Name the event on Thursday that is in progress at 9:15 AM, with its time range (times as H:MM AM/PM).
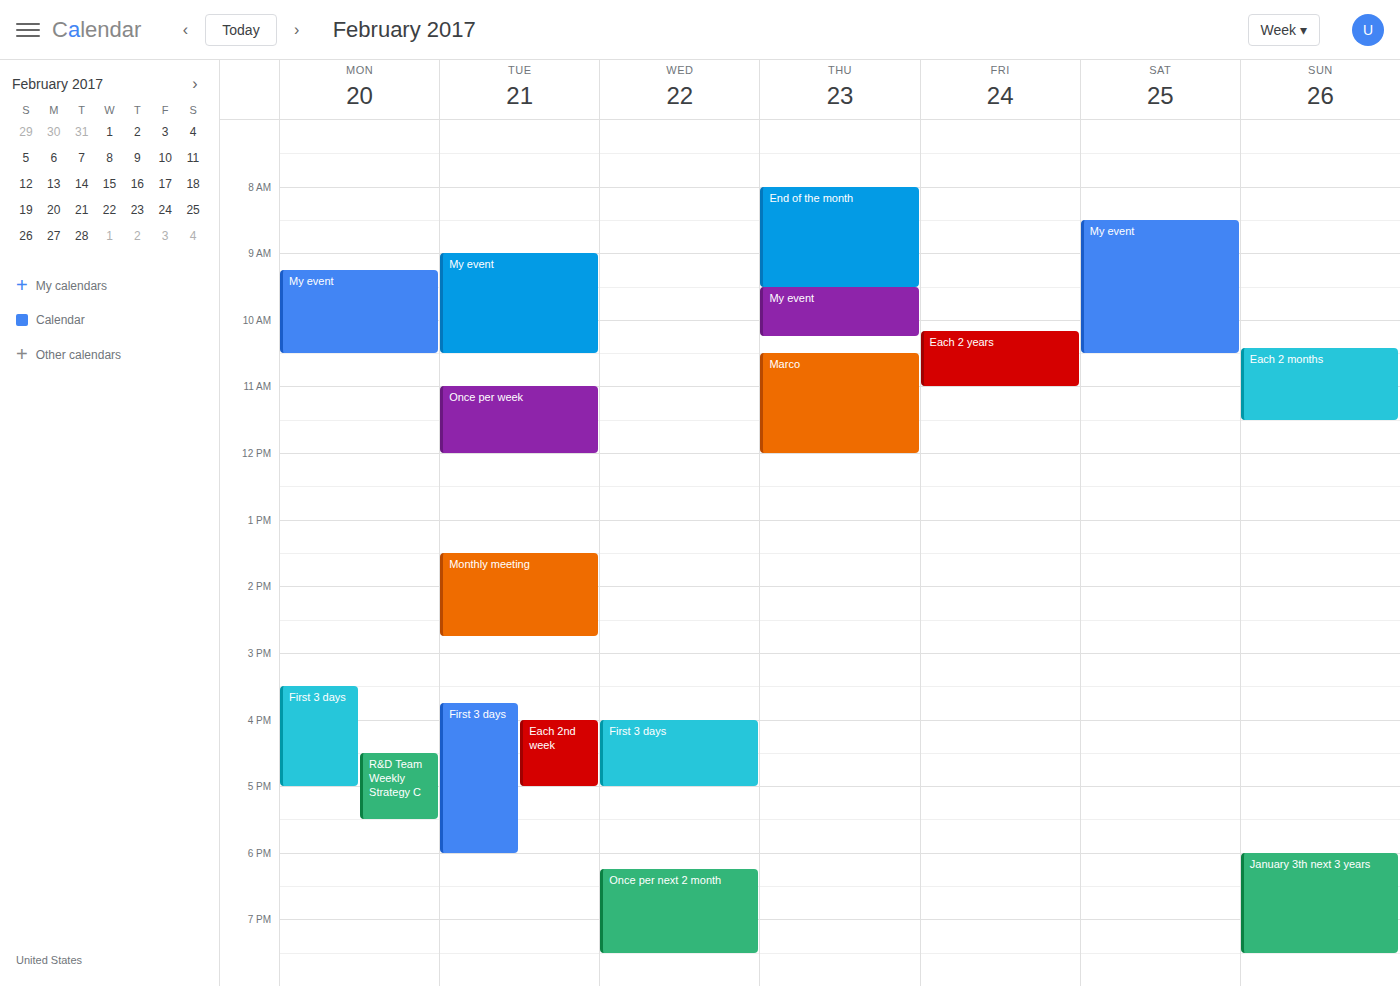
"End of the month", 8:00 AM to 9:30 AM